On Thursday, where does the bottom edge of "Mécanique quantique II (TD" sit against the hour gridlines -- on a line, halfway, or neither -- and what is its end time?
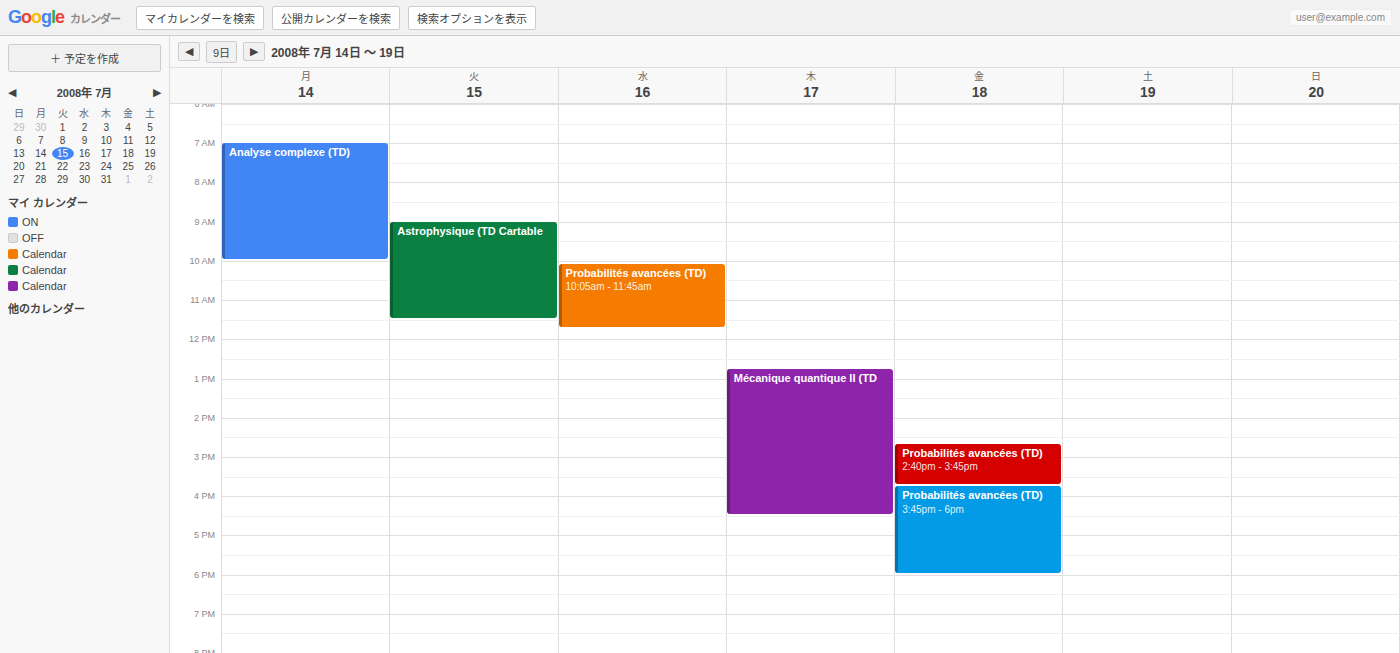
4:30 PM -- halfway between the 4 PM and 5 PM lines.